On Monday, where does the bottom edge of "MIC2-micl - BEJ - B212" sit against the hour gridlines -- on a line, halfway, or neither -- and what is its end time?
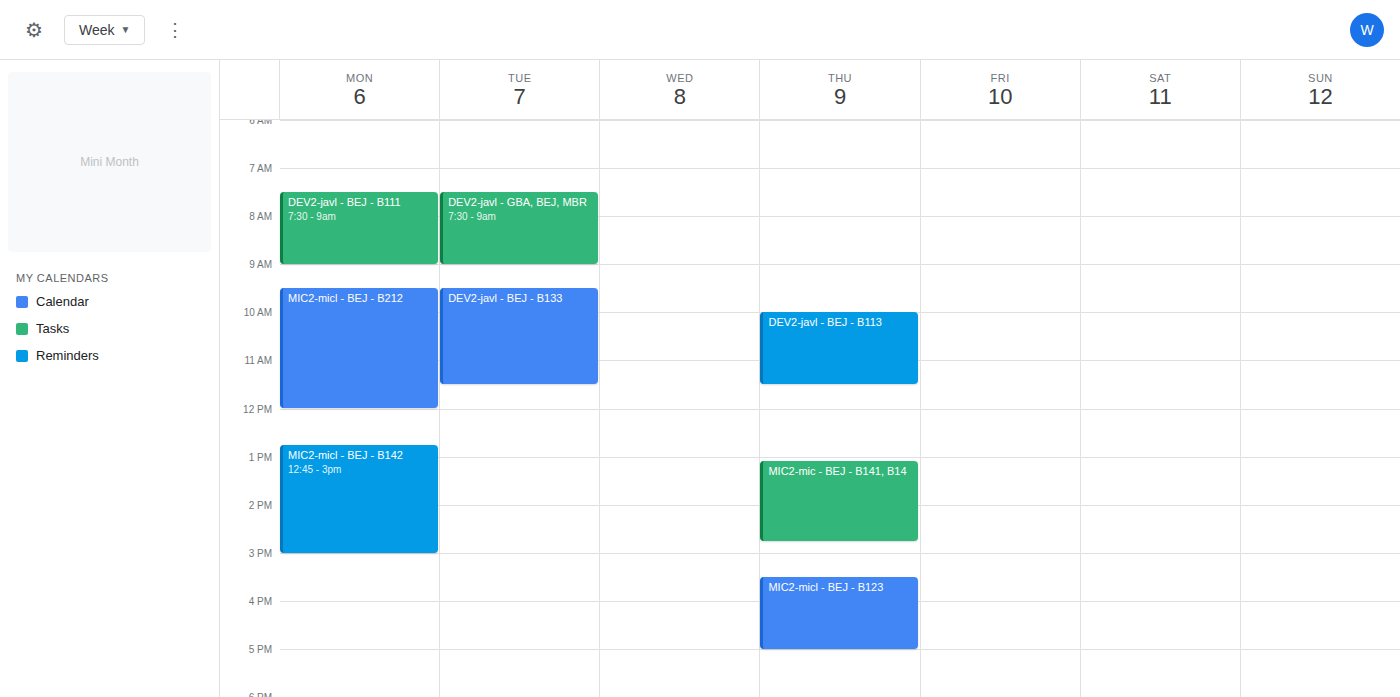
12:00 PM -- exactly on the 12 PM line.